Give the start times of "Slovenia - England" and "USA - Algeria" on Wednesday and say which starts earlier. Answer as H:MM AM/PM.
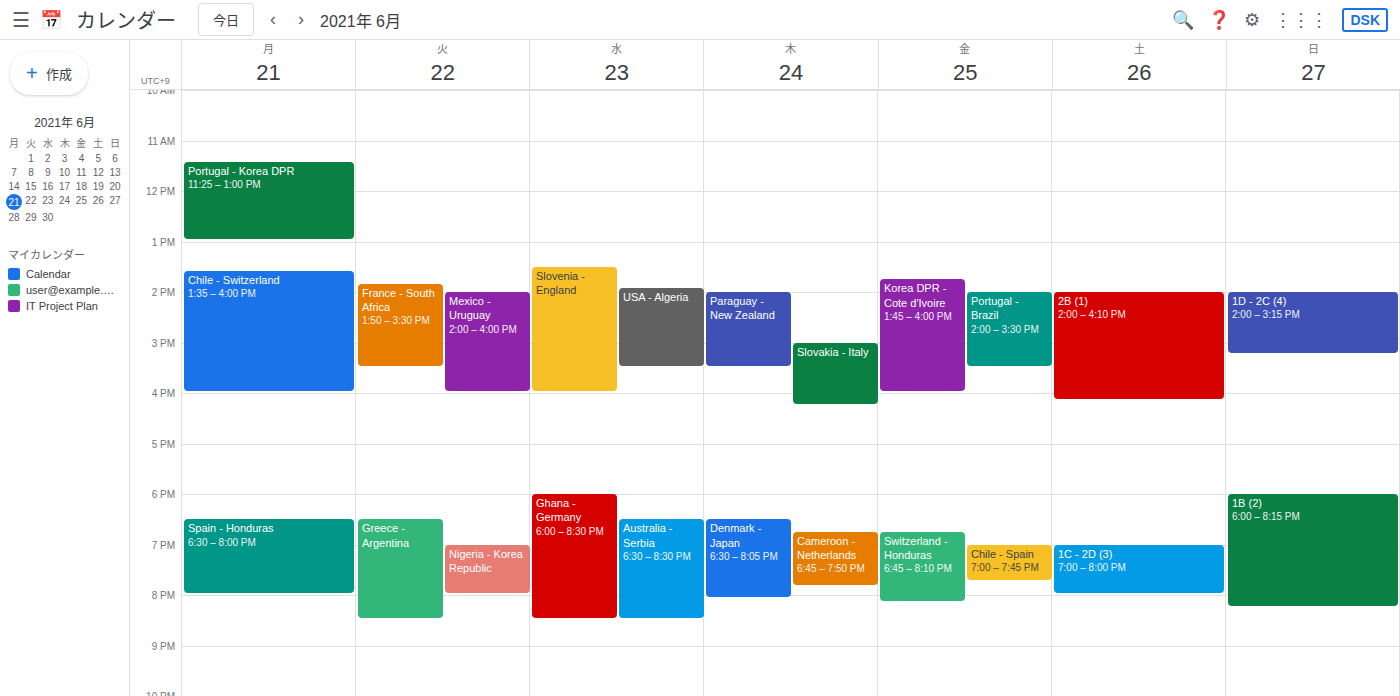
"Slovenia - England" 1:30 PM; "USA - Algeria" 1:55 PM.